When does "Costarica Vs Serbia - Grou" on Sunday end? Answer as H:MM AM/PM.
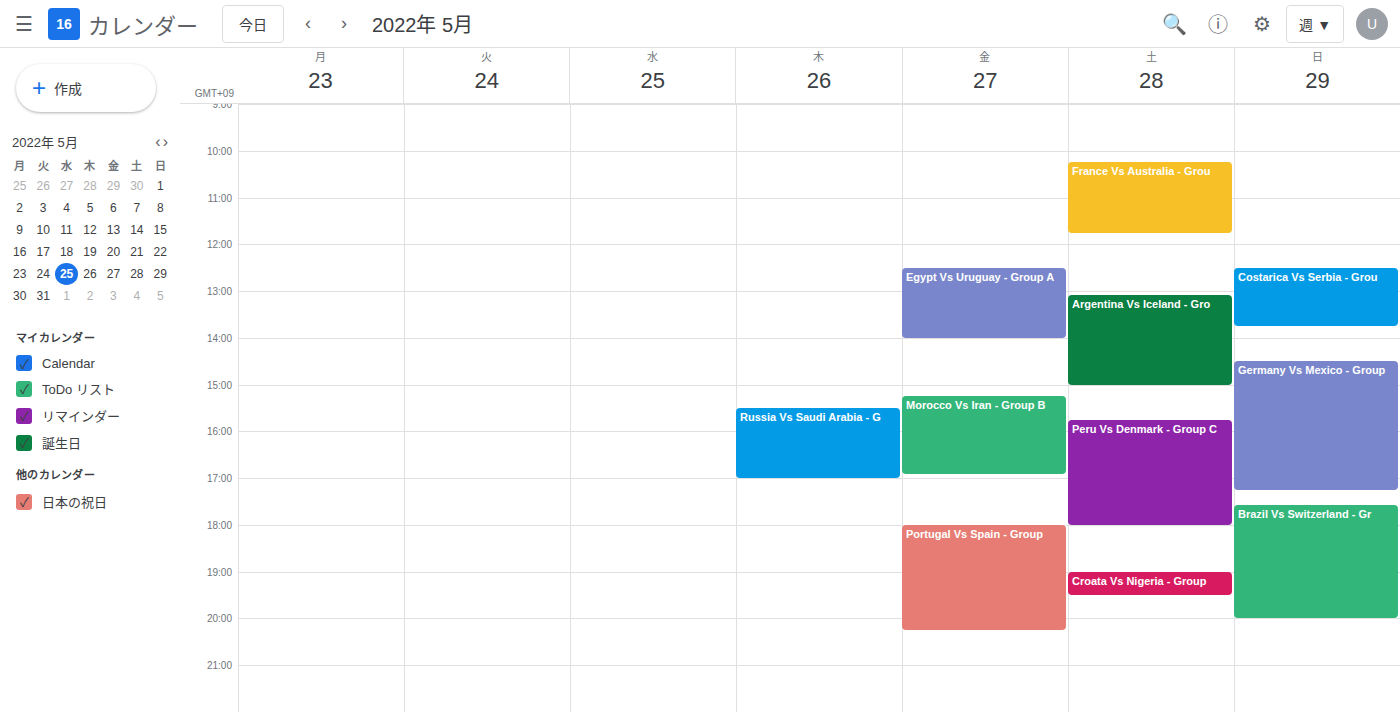
1:45 PM